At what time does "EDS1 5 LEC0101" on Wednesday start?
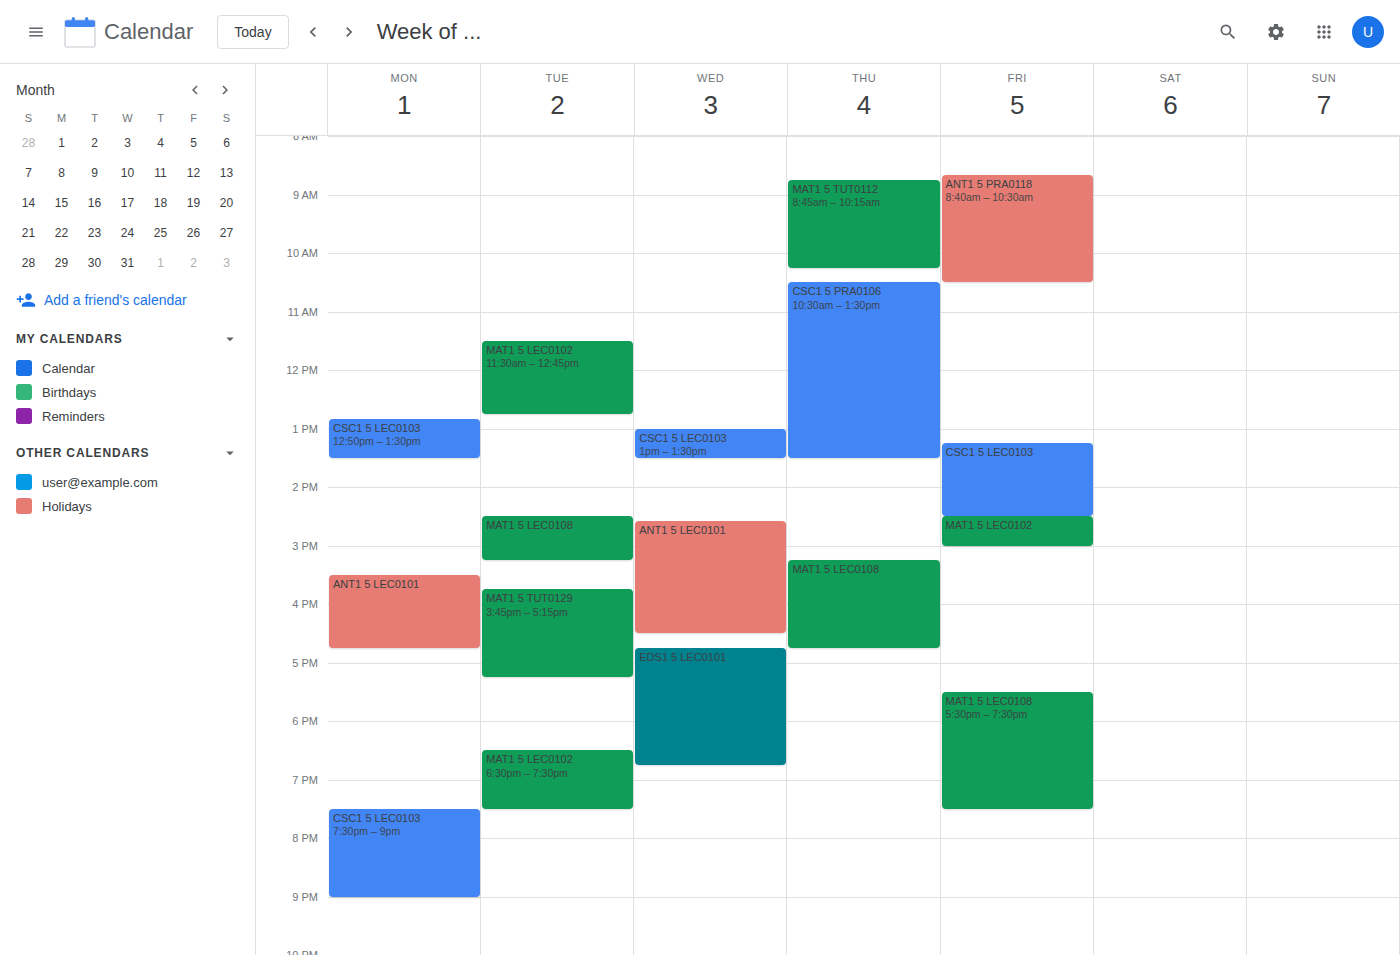
4:45 PM